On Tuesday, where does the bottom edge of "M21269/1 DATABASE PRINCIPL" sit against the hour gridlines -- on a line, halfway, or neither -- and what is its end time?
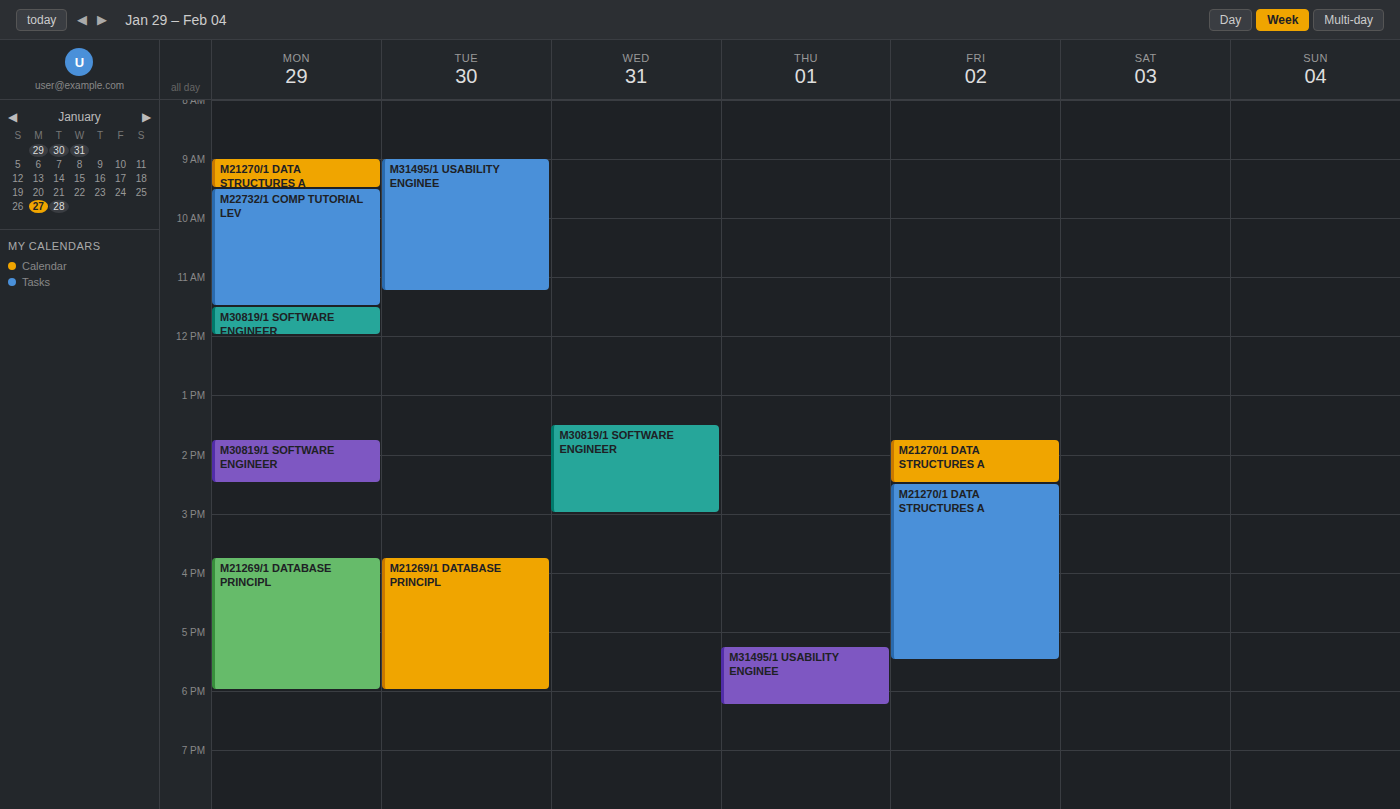
6:00 PM -- exactly on the 6 PM line.